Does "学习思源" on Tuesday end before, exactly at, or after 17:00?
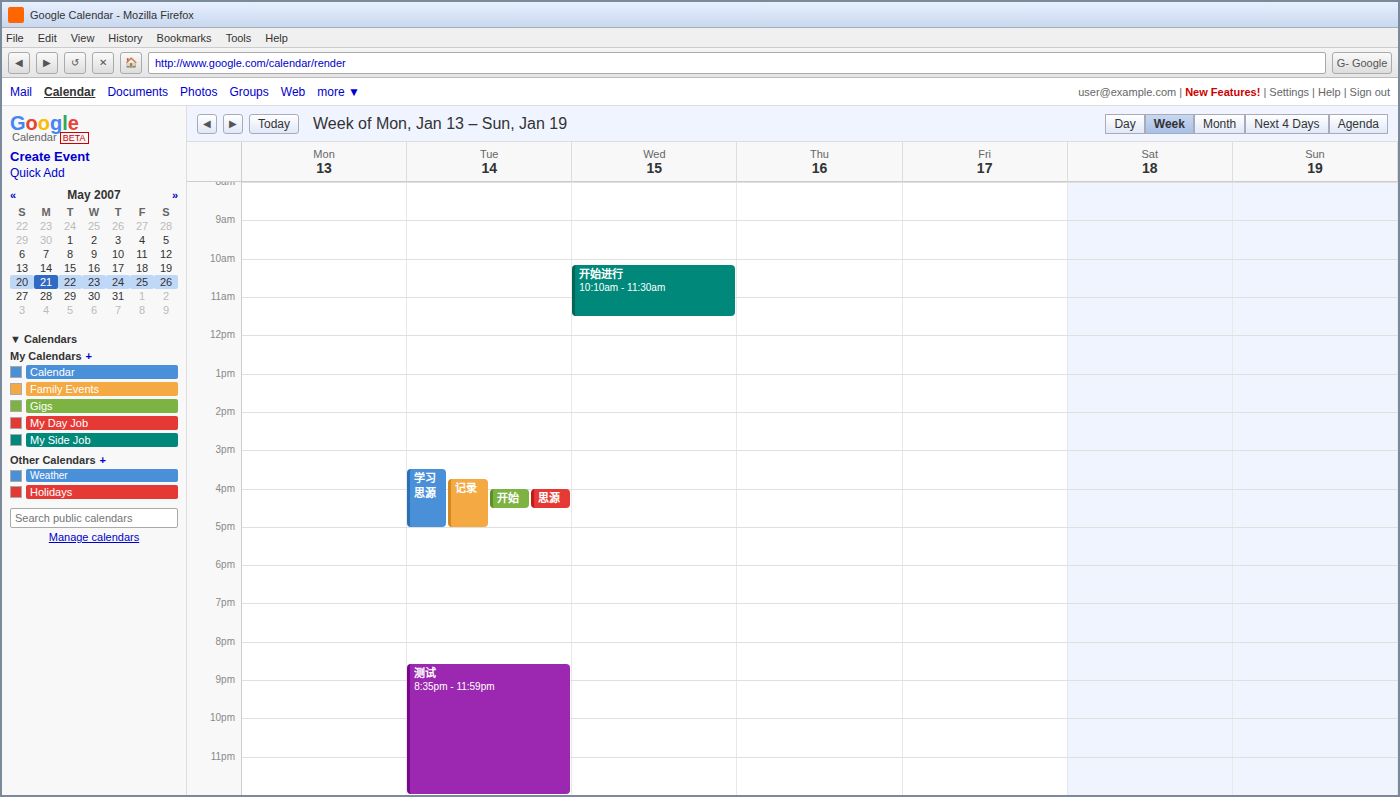
17:00 -- exactly at 17:00, on the 17:00 line.